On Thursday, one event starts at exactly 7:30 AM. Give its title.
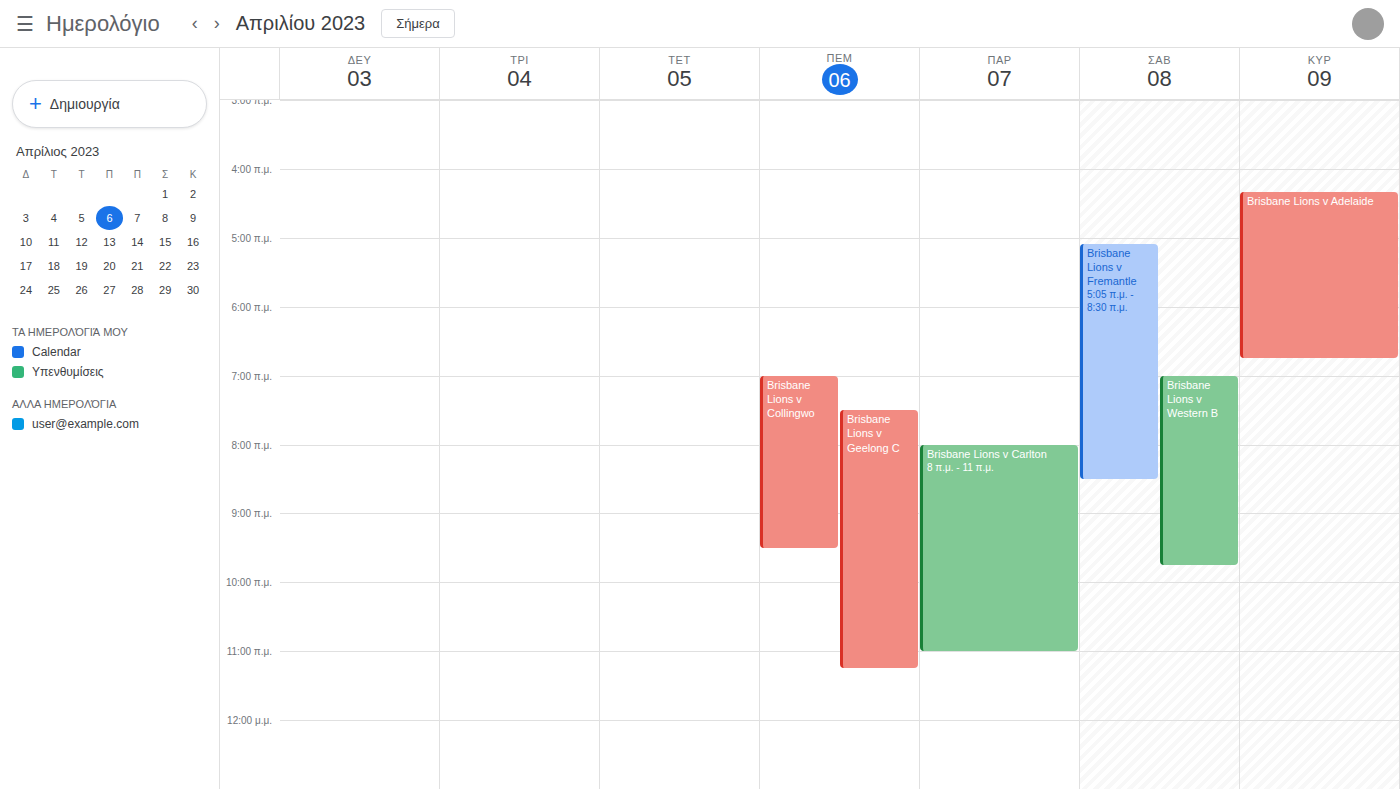
"Brisbane Lions v Geelong C"